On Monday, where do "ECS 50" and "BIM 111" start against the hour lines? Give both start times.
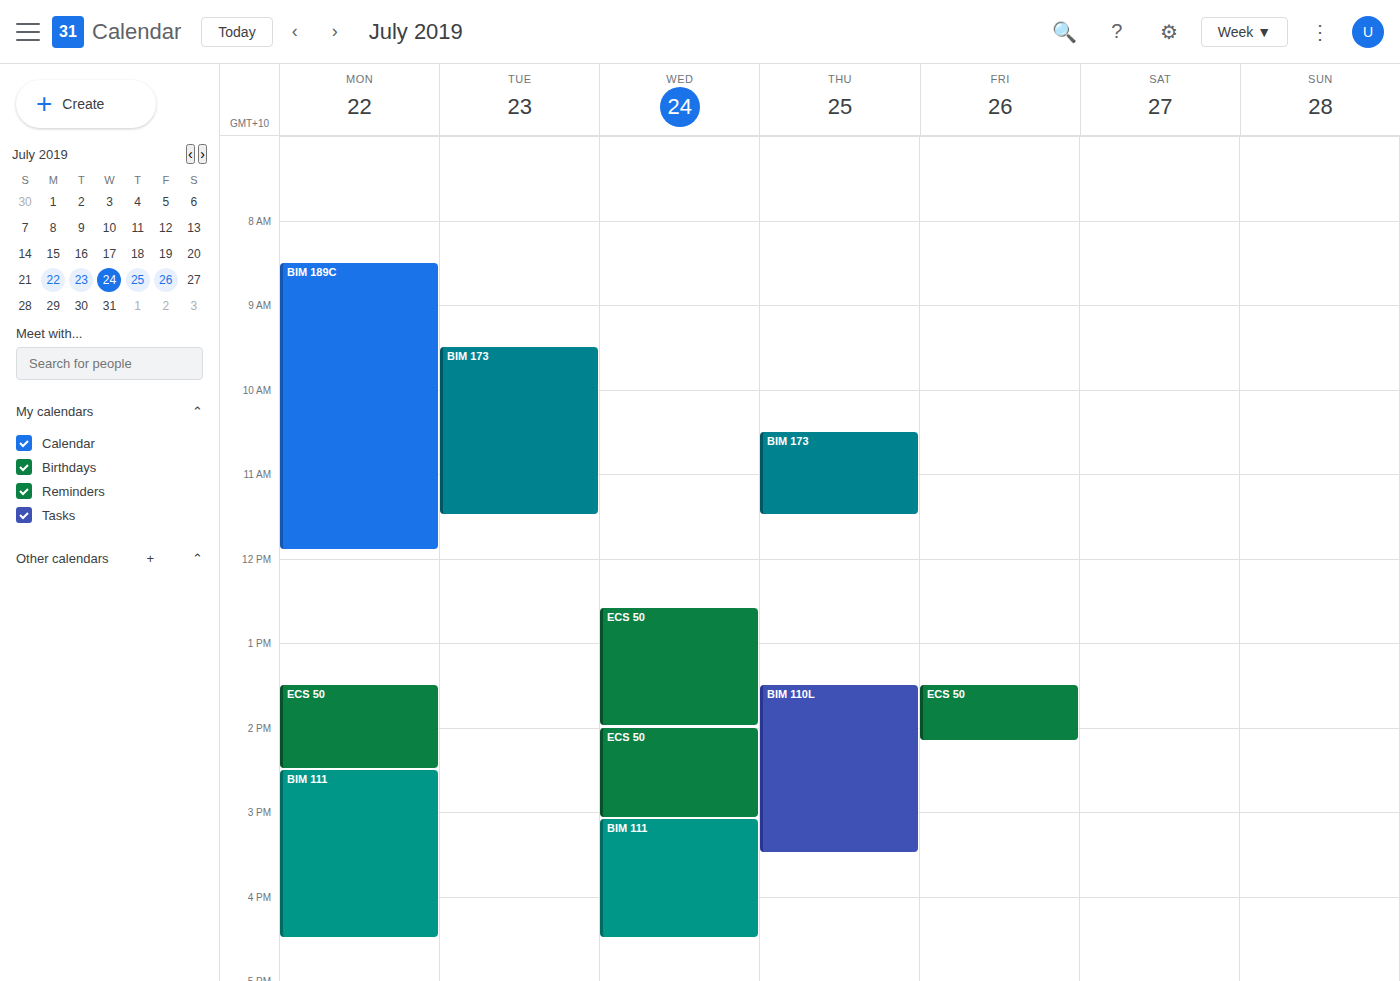
"ECS 50": 1:30 PM, halfway between the 1 PM and 2 PM lines. "BIM 111": 2:30 PM, halfway between the 2 PM and 3 PM lines.